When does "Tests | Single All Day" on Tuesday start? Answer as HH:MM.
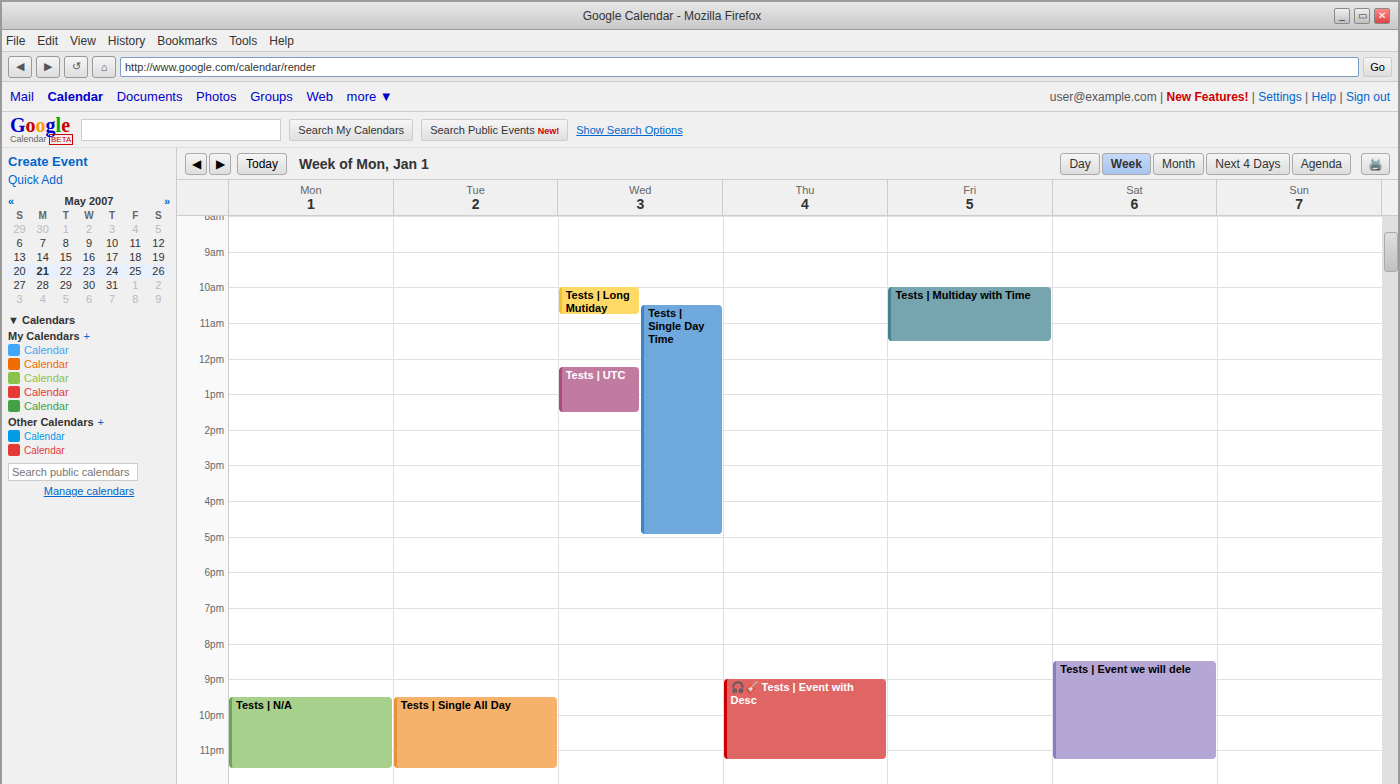
21:30